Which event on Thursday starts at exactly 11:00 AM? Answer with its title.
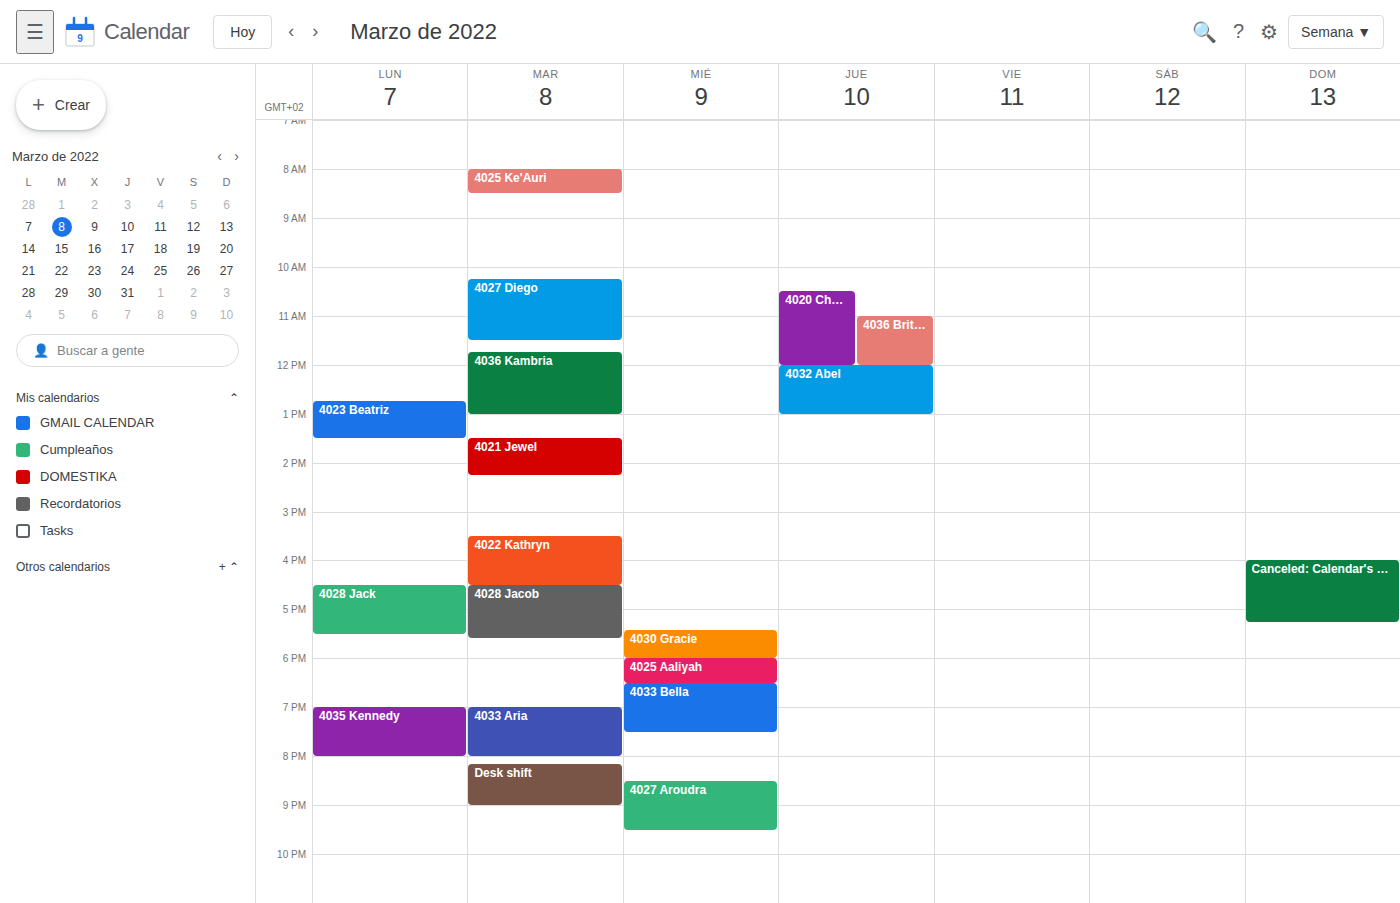
"4036 Britanny"